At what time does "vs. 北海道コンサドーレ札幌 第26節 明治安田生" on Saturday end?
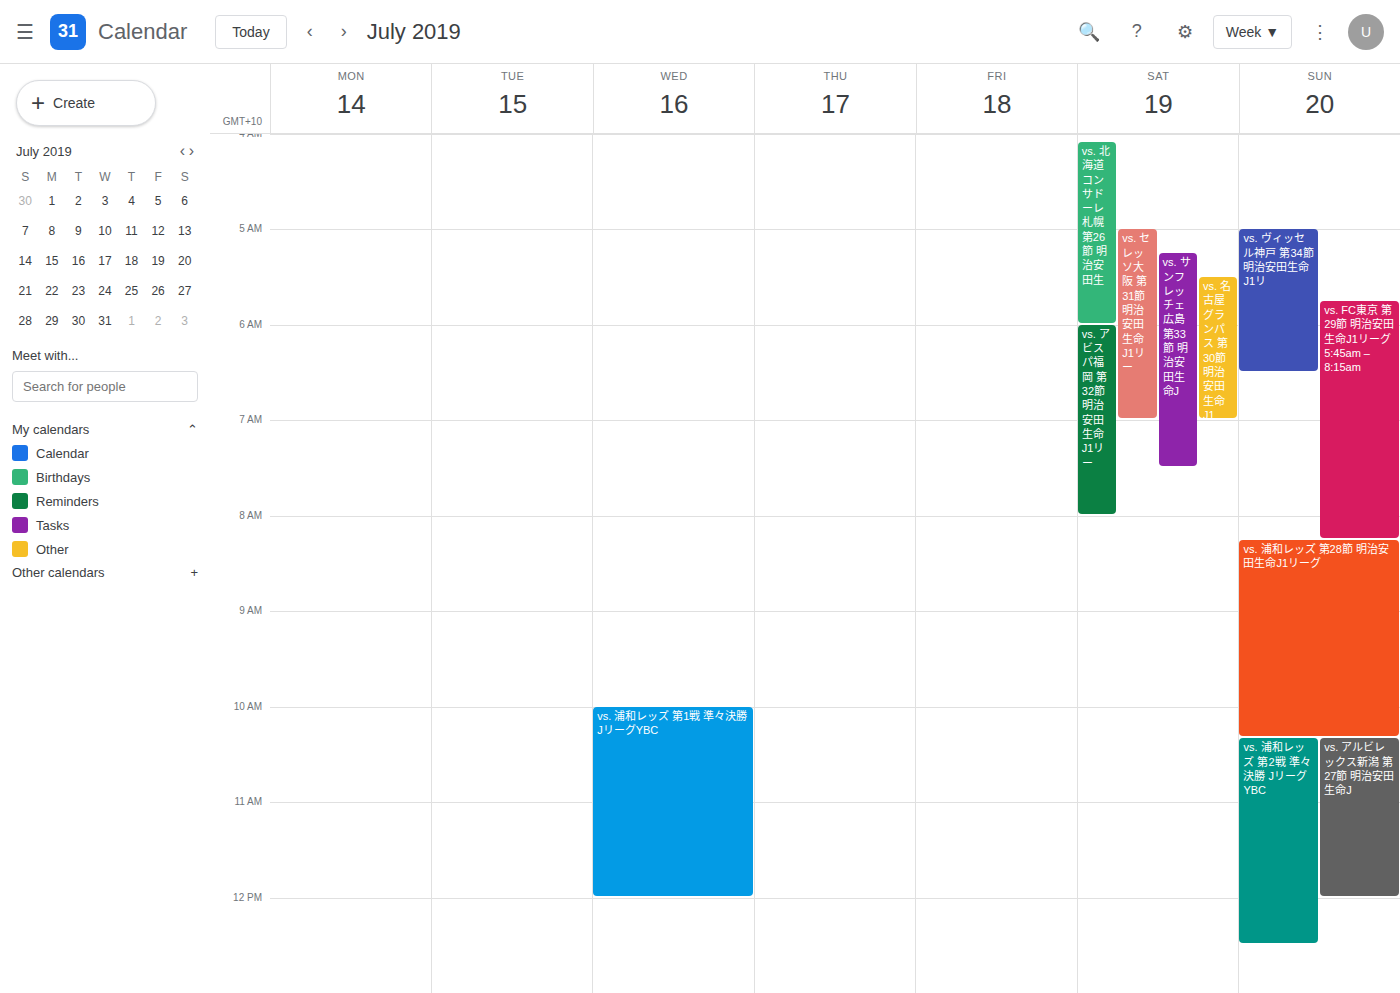
6:00 AM